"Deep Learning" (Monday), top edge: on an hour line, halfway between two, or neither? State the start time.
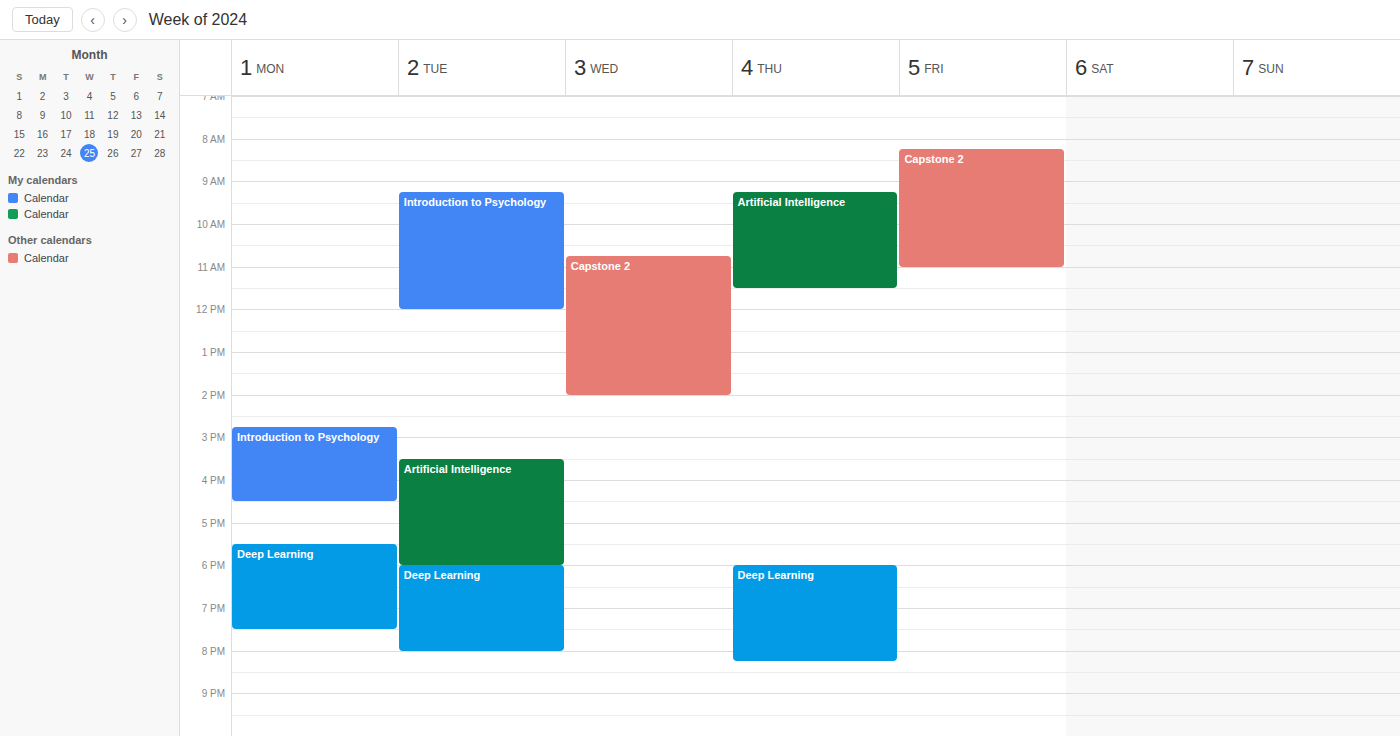
5:30 PM -- halfway between the 5 PM and 6 PM lines.